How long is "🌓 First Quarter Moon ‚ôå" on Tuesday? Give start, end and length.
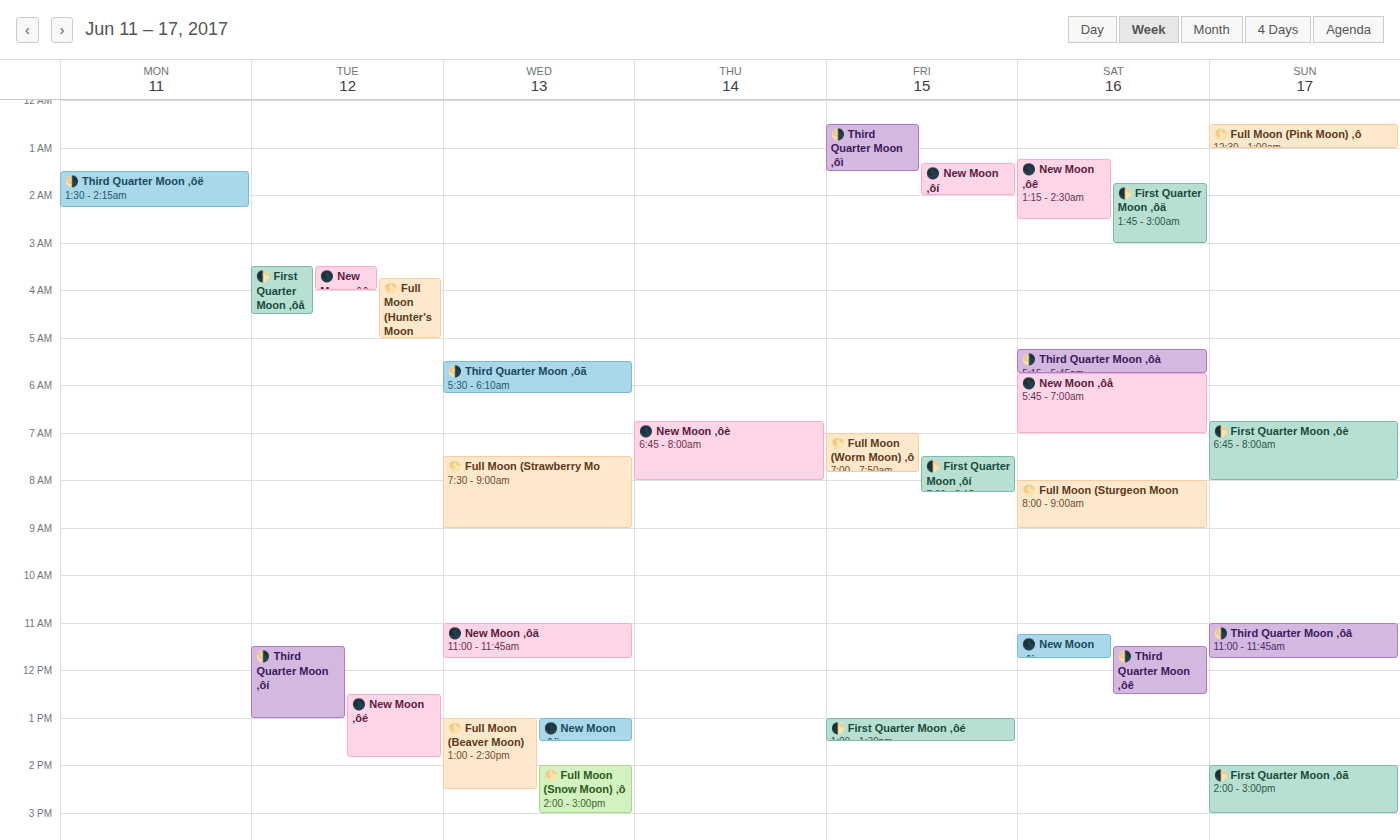
3:30 AM to 4:30 AM, 1 hour